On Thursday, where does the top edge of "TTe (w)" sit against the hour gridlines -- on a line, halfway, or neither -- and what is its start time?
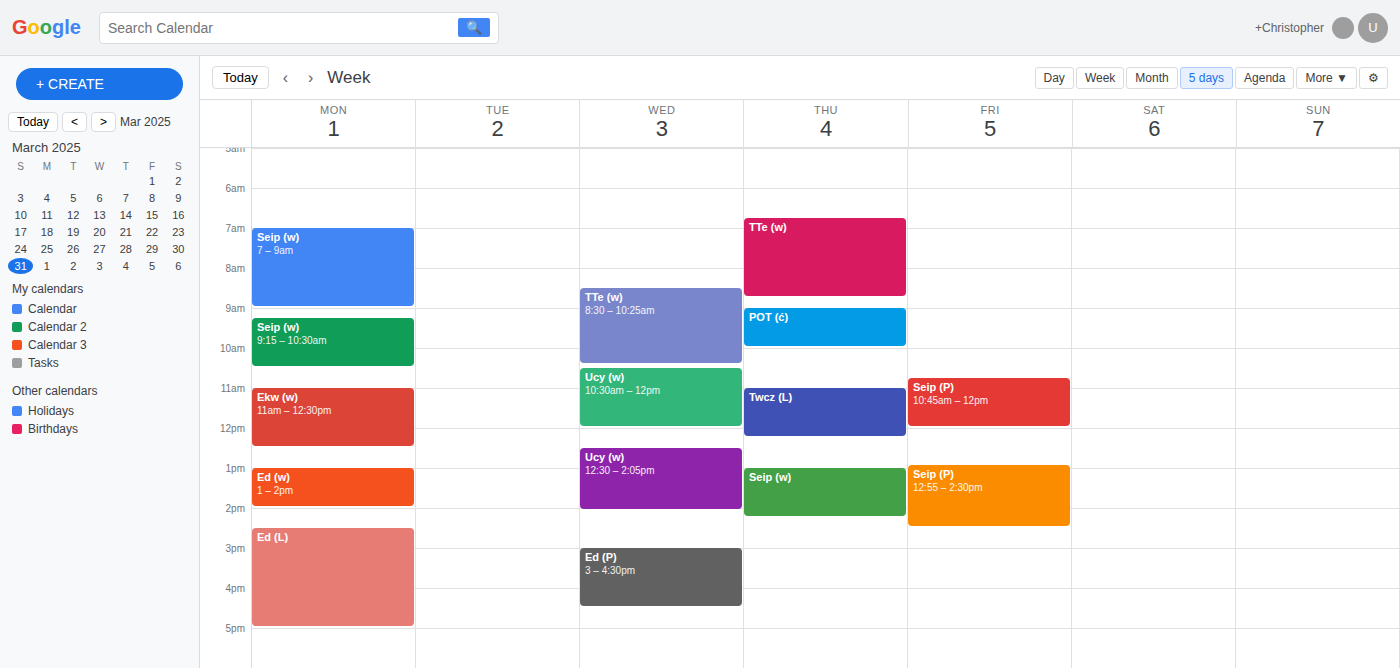
6:45 AM -- neither: three quarters of the way from the 6 AM line to the 7 AM line.